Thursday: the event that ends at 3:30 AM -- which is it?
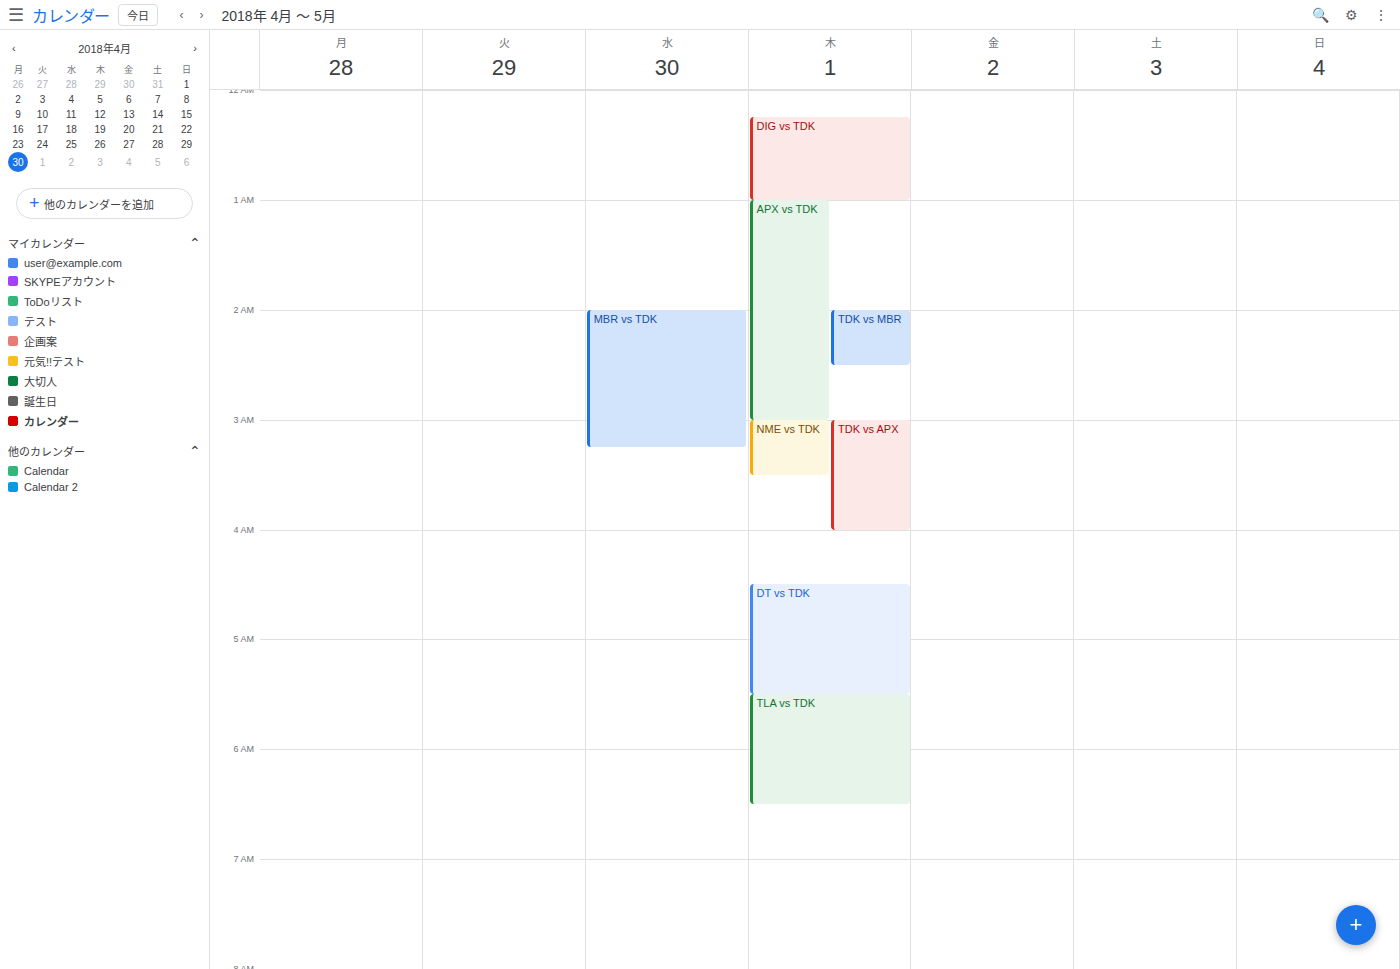
"NME vs TDK"